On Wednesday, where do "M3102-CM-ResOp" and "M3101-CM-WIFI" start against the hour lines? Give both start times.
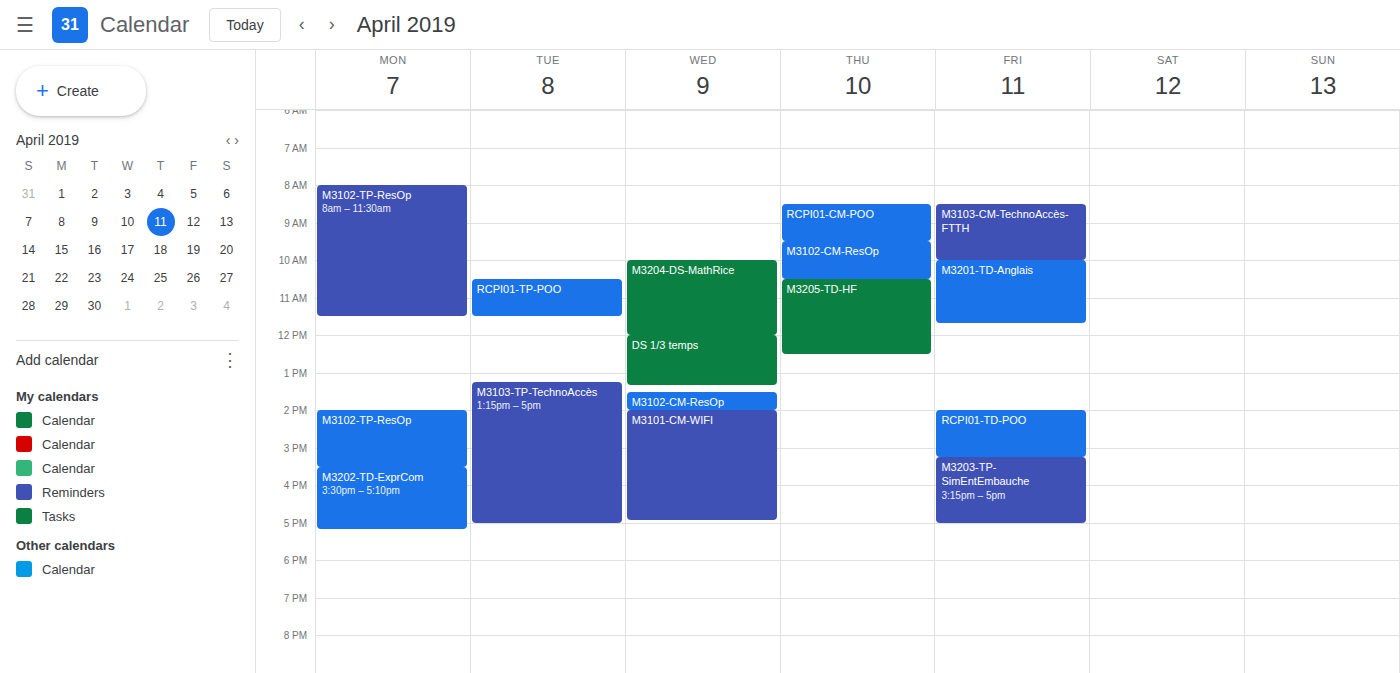
"M3102-CM-ResOp": 13:30, halfway between the 13:00 and 14:00 lines. "M3101-CM-WIFI": 14:00, exactly on the 14:00 line.